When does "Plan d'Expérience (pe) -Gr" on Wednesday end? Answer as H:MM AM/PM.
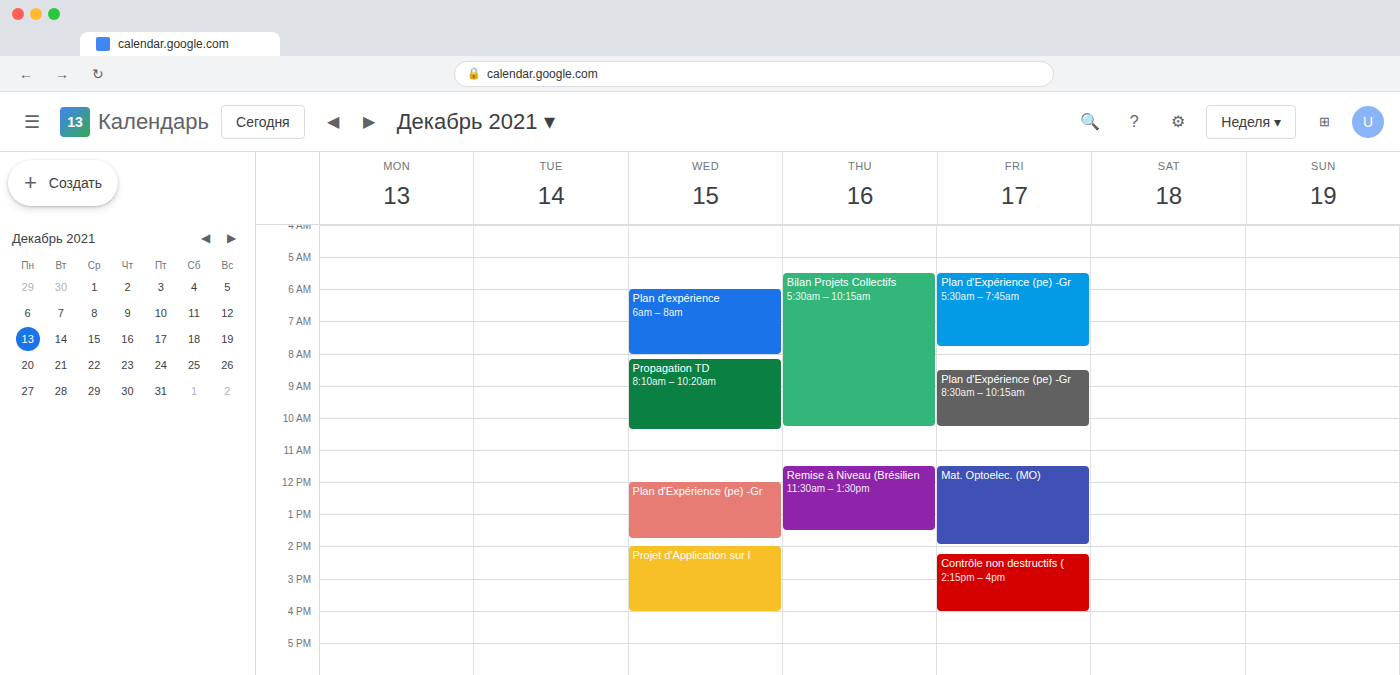
1:45 PM